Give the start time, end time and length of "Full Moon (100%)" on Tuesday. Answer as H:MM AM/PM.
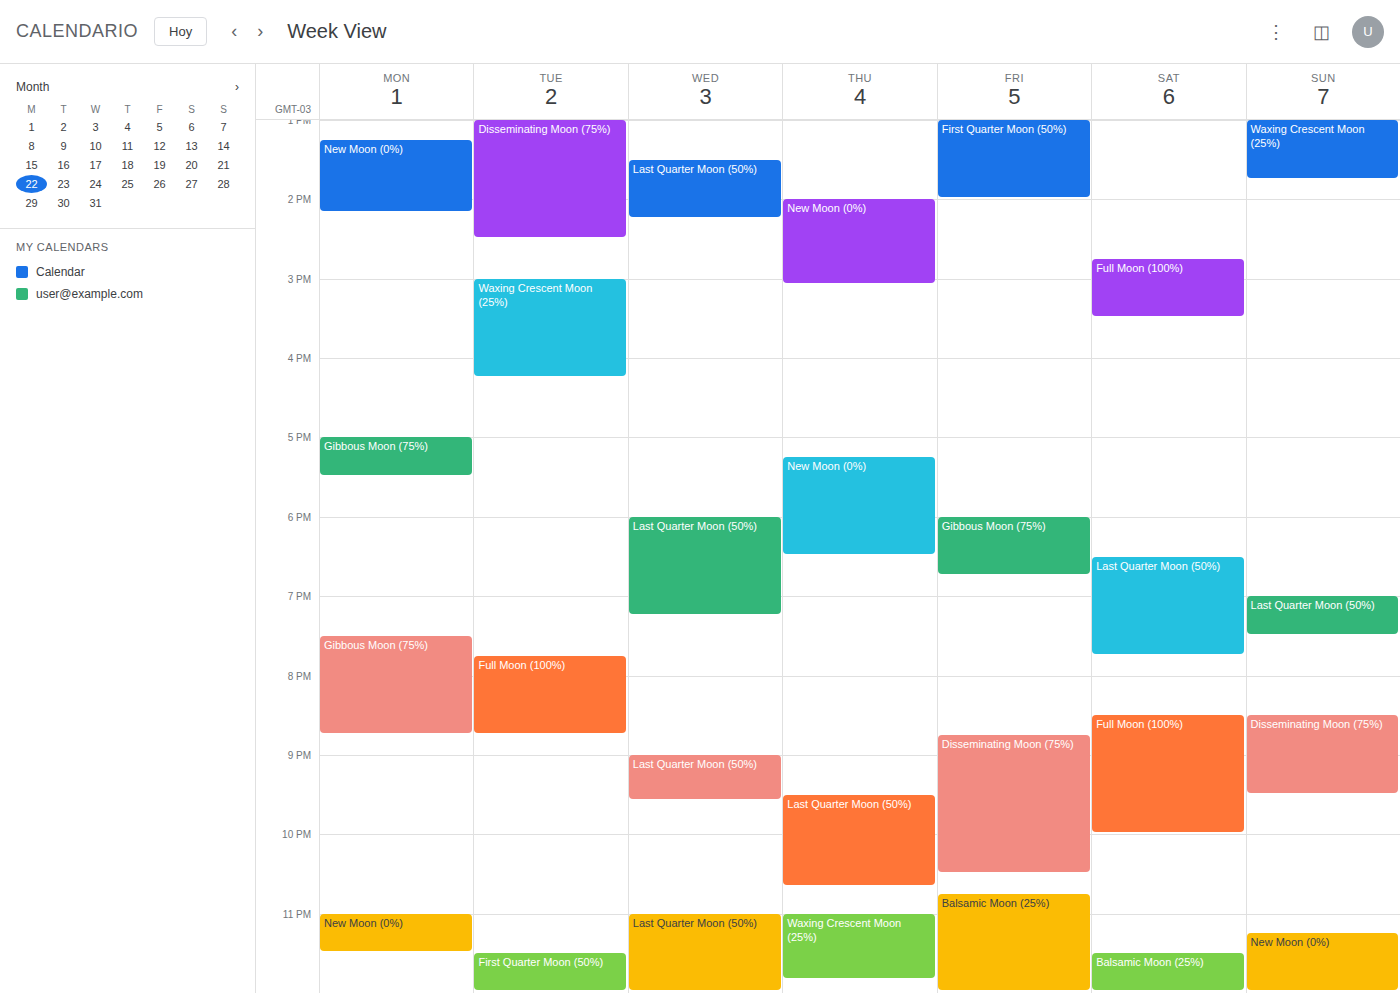
7:45 PM to 8:45 PM, 1 hour